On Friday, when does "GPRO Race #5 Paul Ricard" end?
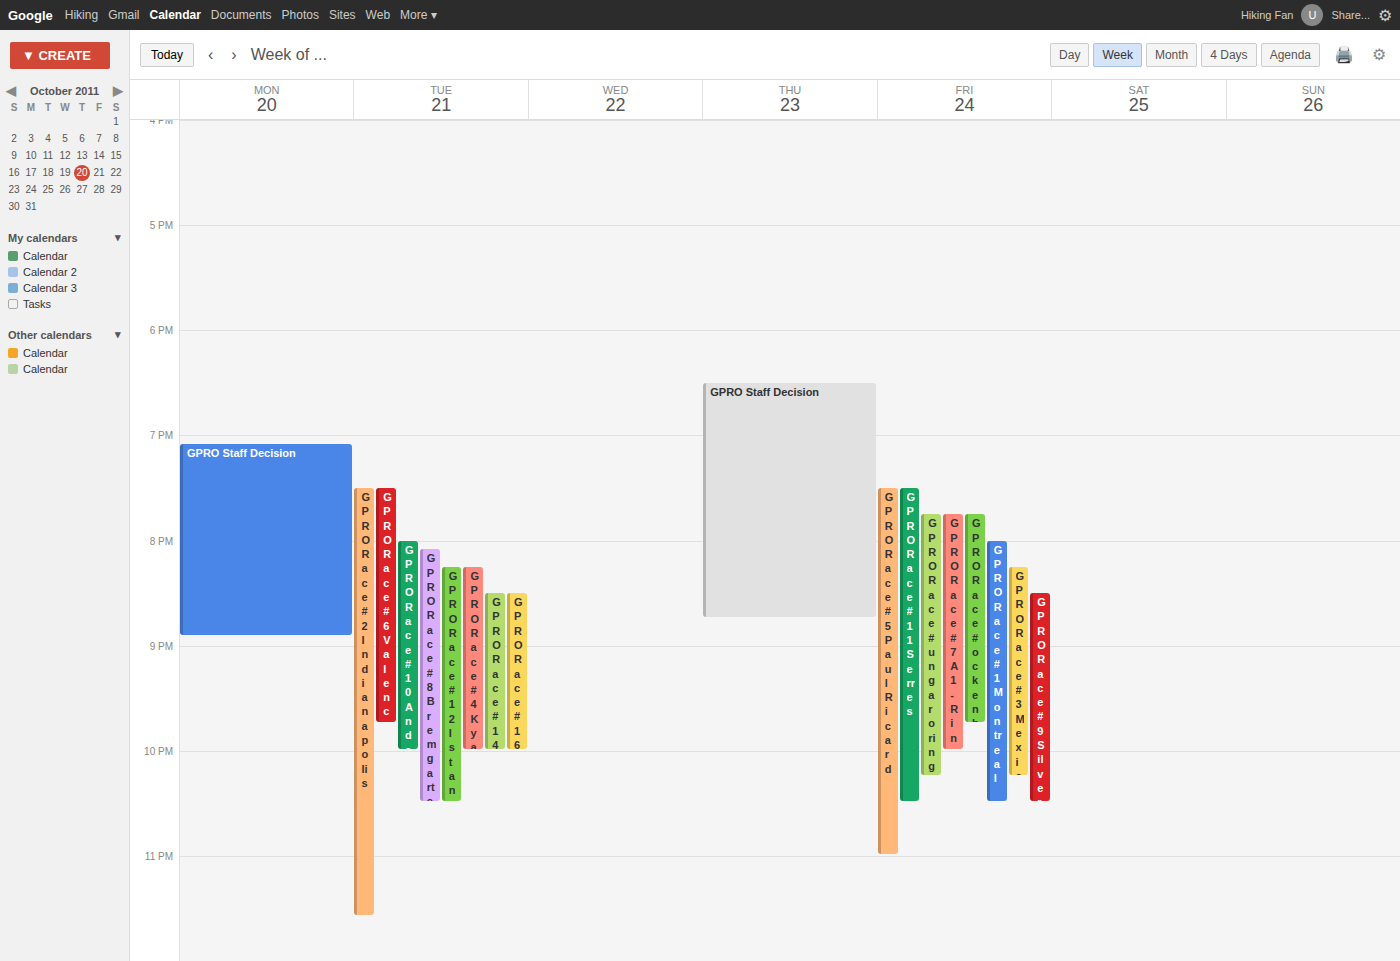
11:00 PM